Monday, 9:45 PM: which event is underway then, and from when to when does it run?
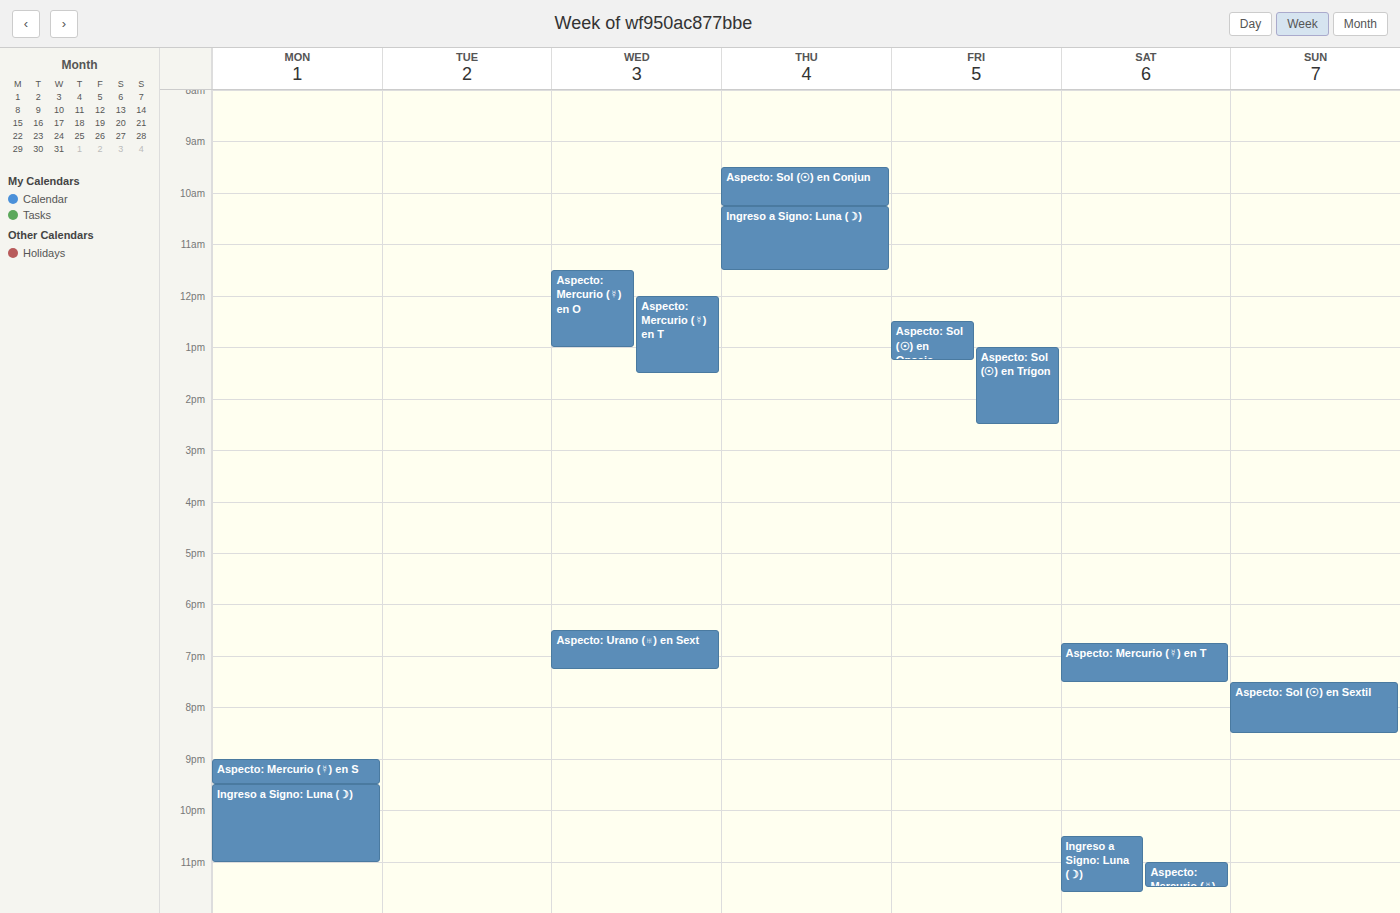
"Ingreso a Signo: Luna (☽)", 9:30 PM to 11:00 PM